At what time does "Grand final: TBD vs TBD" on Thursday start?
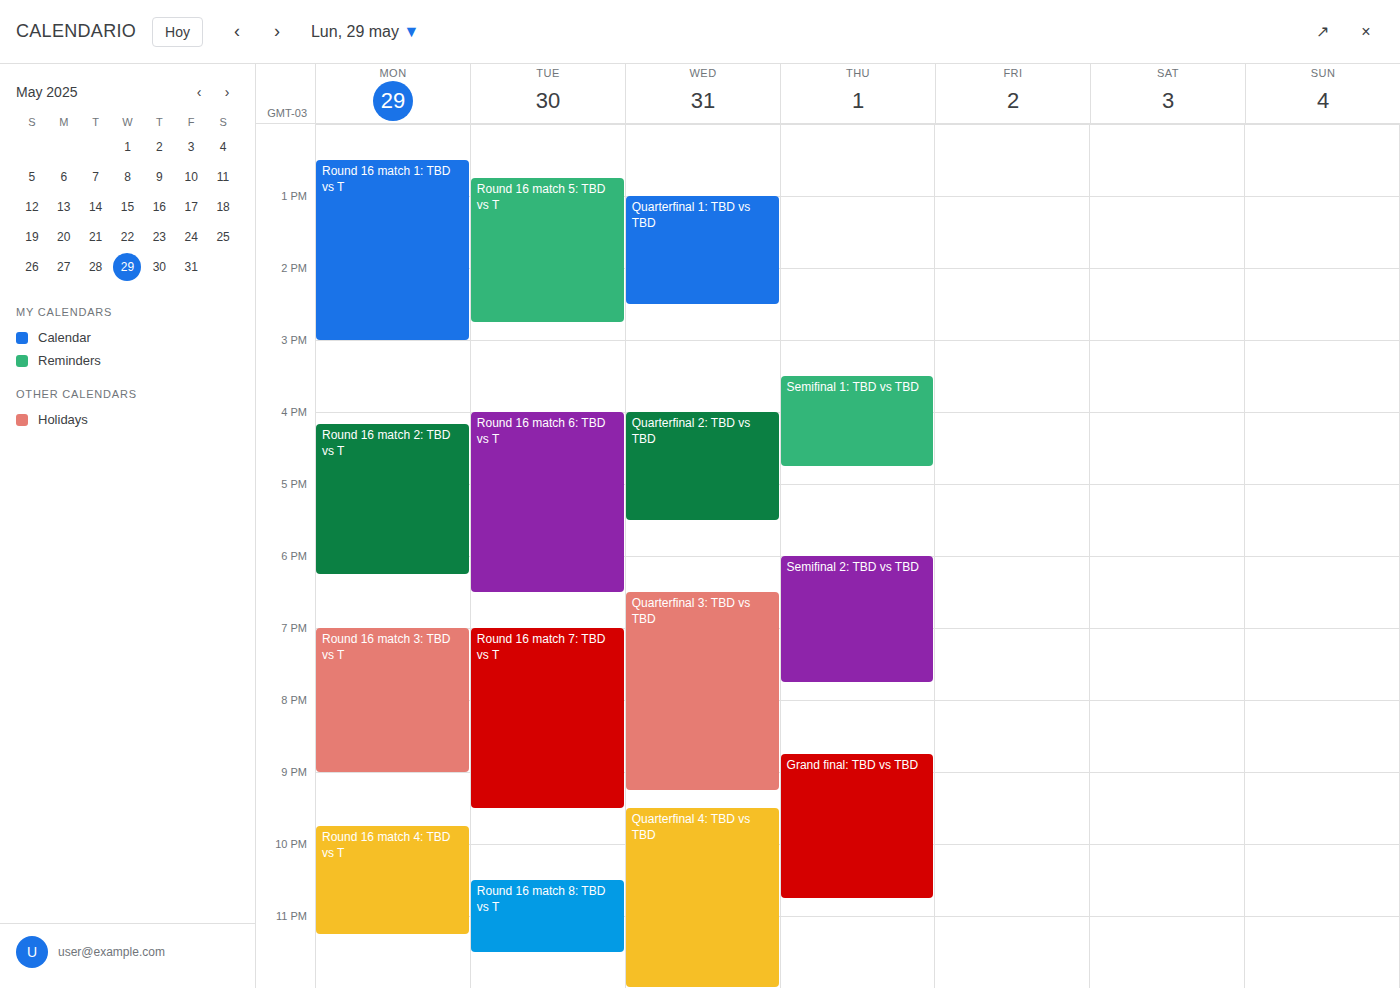
8:45 PM